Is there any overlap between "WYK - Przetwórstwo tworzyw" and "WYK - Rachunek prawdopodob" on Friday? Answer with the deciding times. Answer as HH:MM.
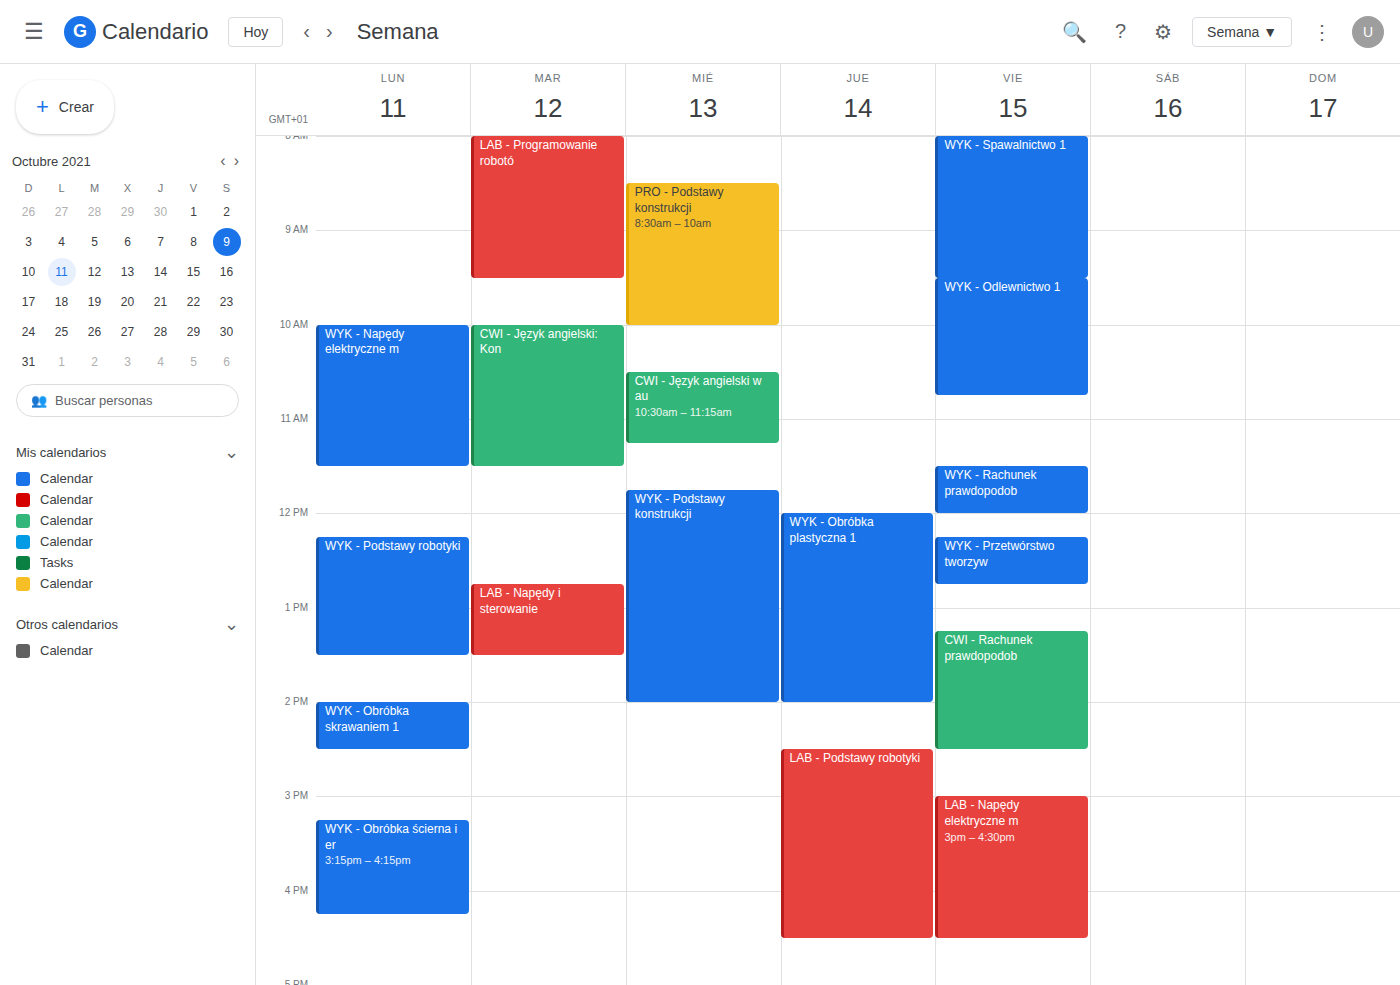
"WYK - Rachunek prawdopodob" ends at 12:00 and "WYK - Przetwórstwo tworzyw" starts at 12:15 -- no overlap.